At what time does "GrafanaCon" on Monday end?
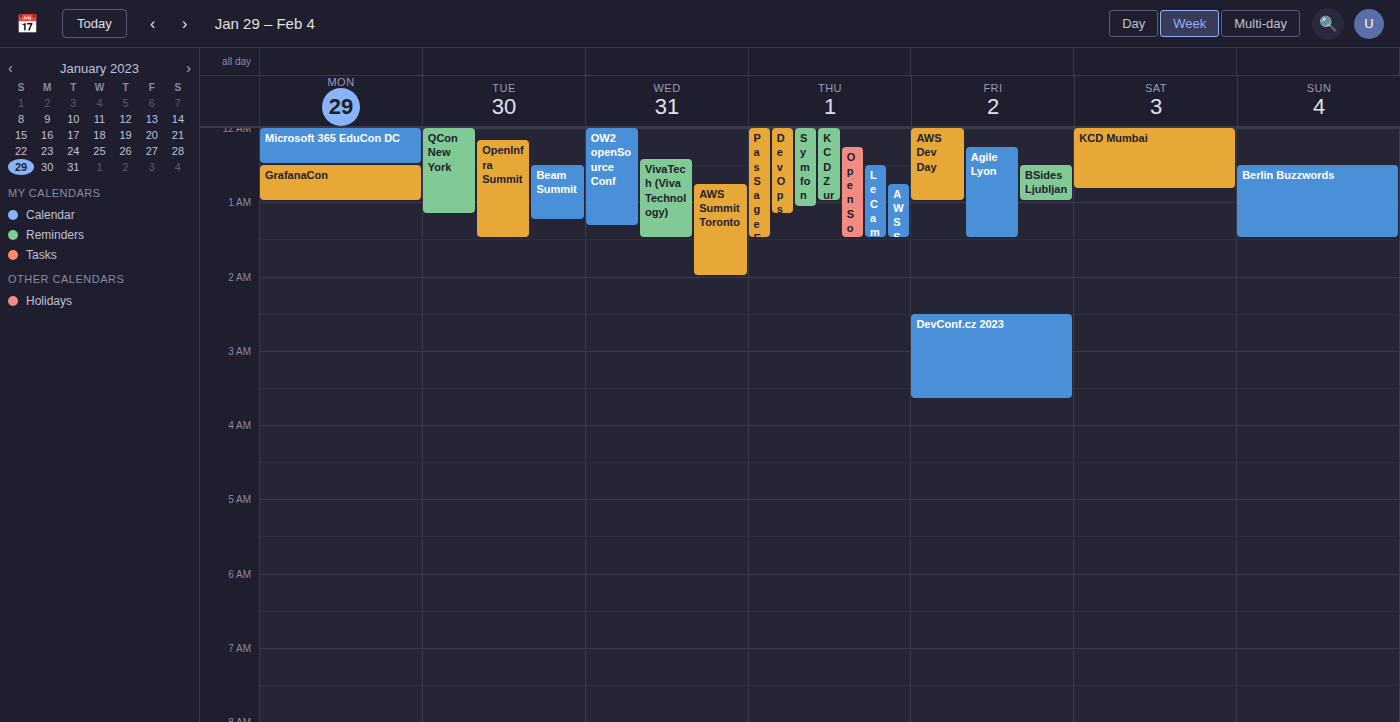
1:00 AM